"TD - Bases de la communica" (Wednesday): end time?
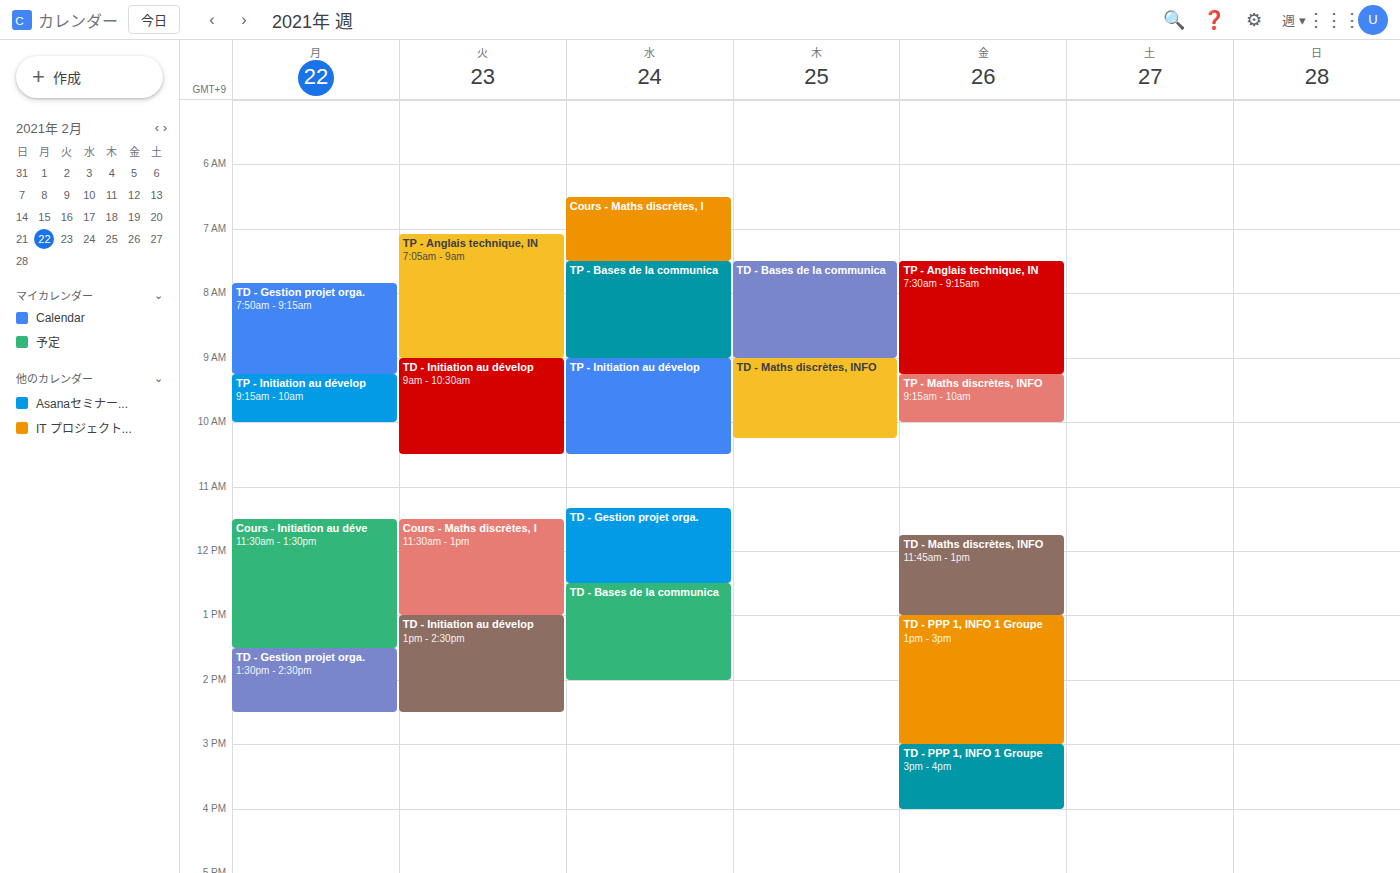
2:00 PM